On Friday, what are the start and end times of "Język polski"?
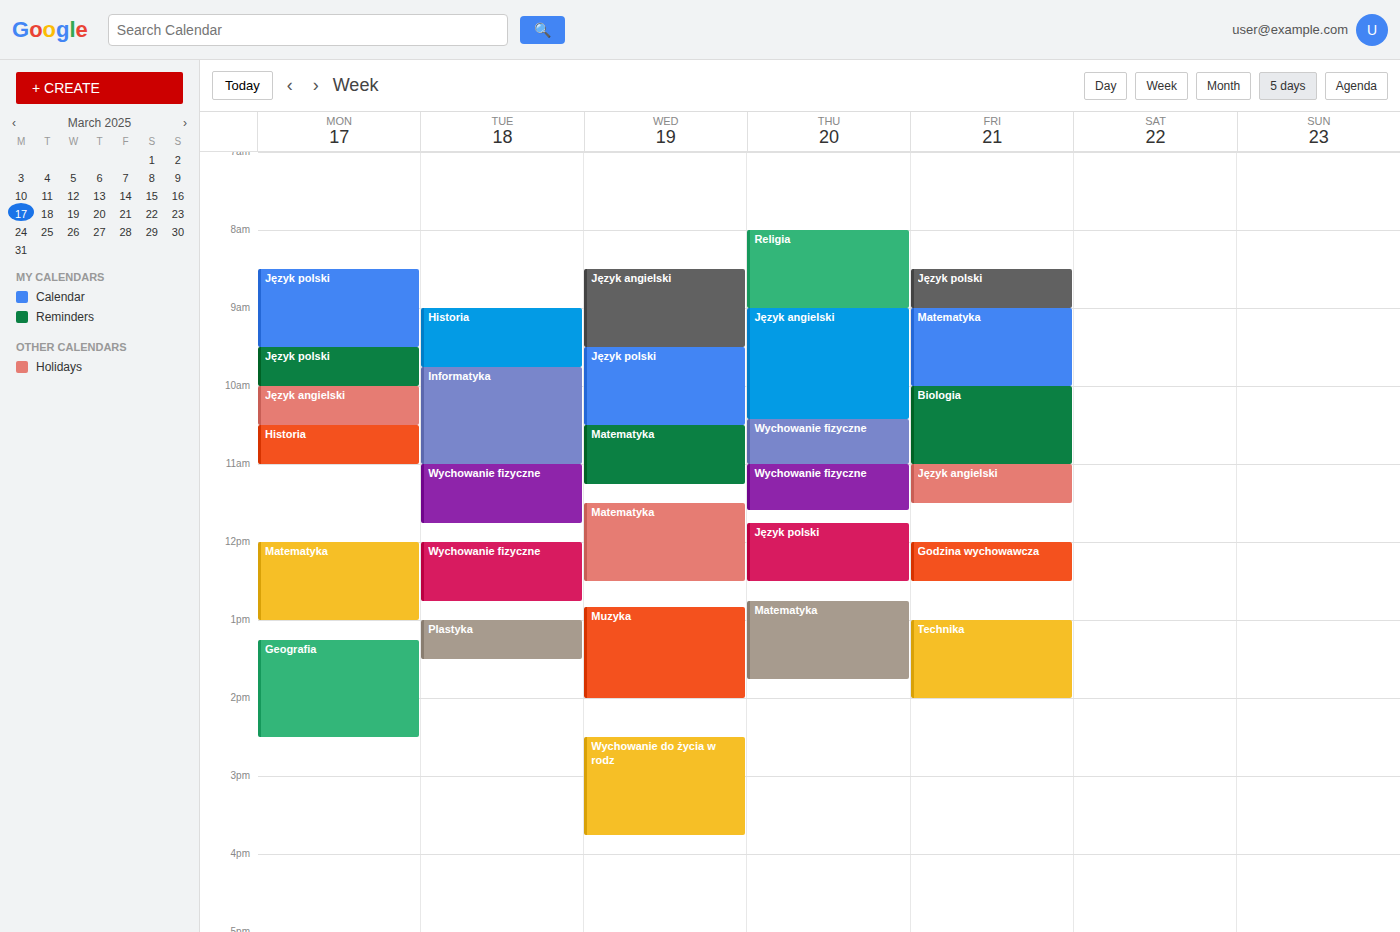
8:30 AM to 9:00 AM